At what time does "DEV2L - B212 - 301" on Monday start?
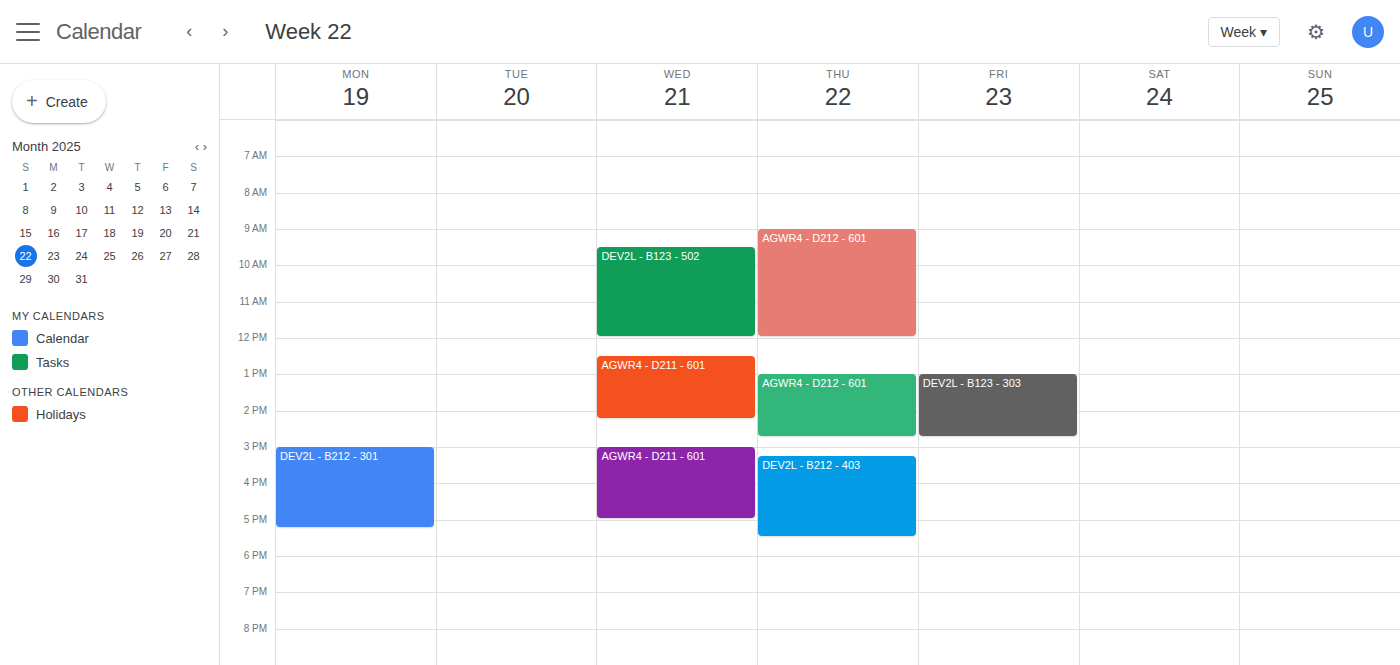
15:00